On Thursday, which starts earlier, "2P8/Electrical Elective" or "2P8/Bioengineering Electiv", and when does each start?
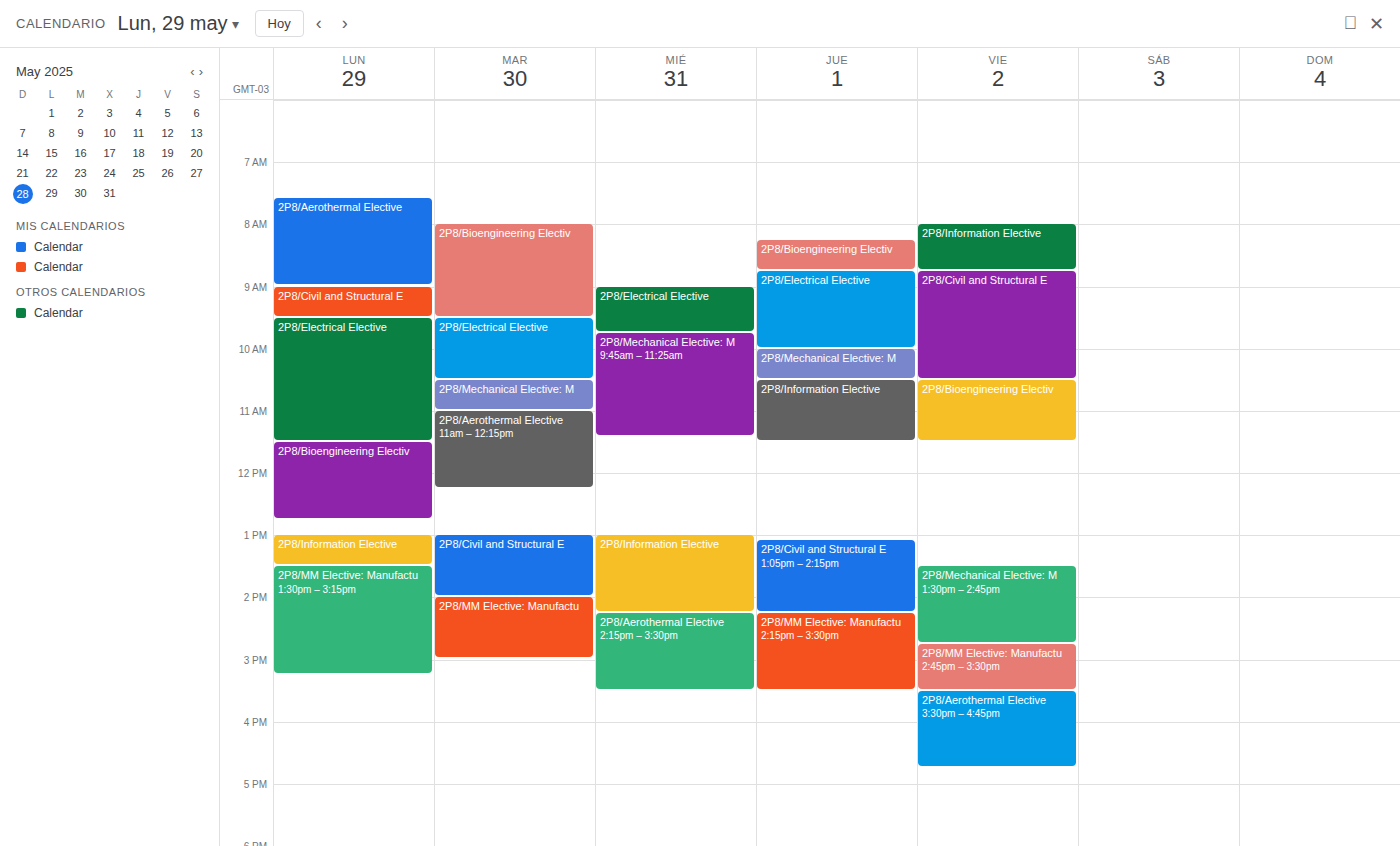
"2P8/Bioengineering Electiv" 8:15 AM; "2P8/Electrical Elective" 8:45 AM.